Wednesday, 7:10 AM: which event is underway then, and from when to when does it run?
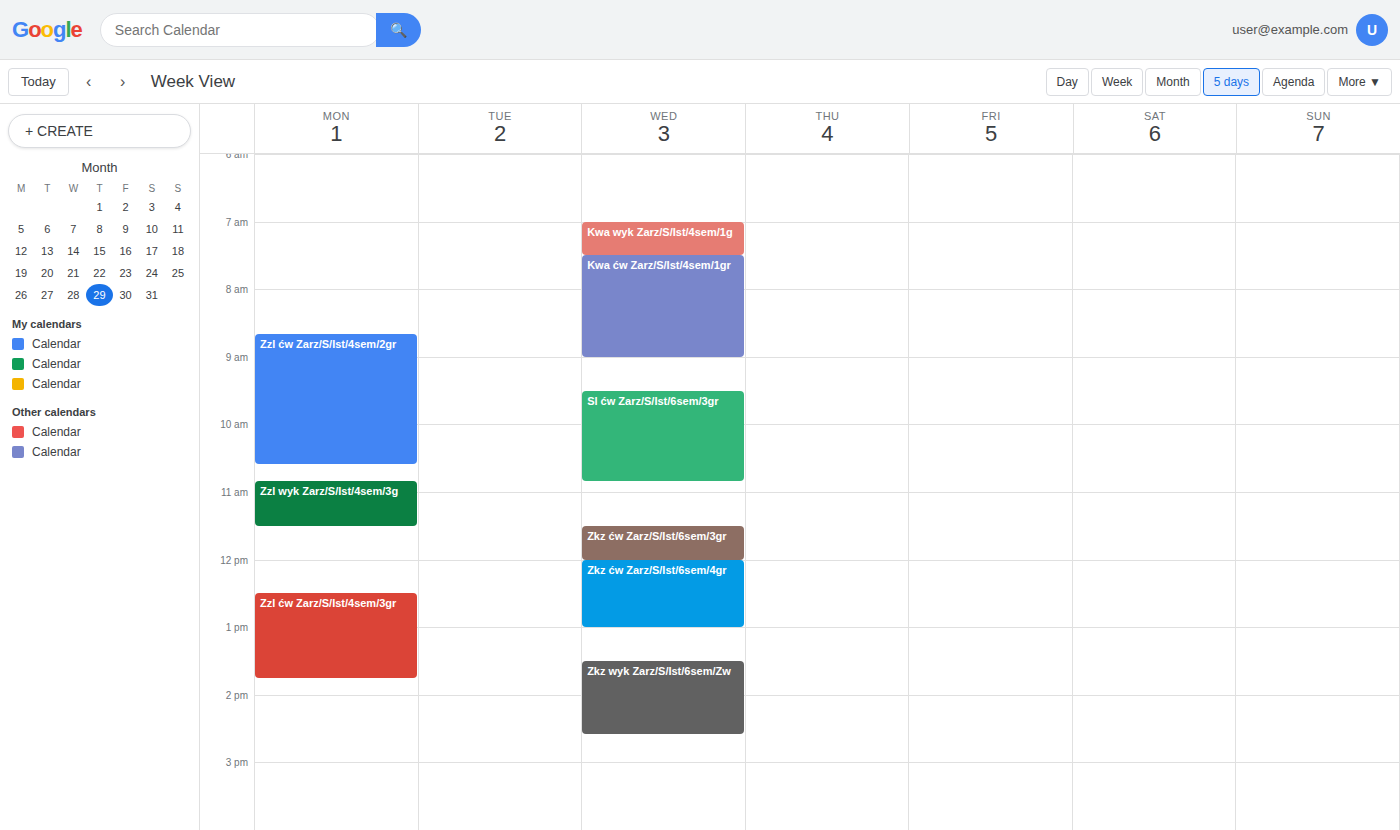
"Kwa wyk Zarz/S/Ist/4sem/1g", 7:00 AM to 7:30 AM